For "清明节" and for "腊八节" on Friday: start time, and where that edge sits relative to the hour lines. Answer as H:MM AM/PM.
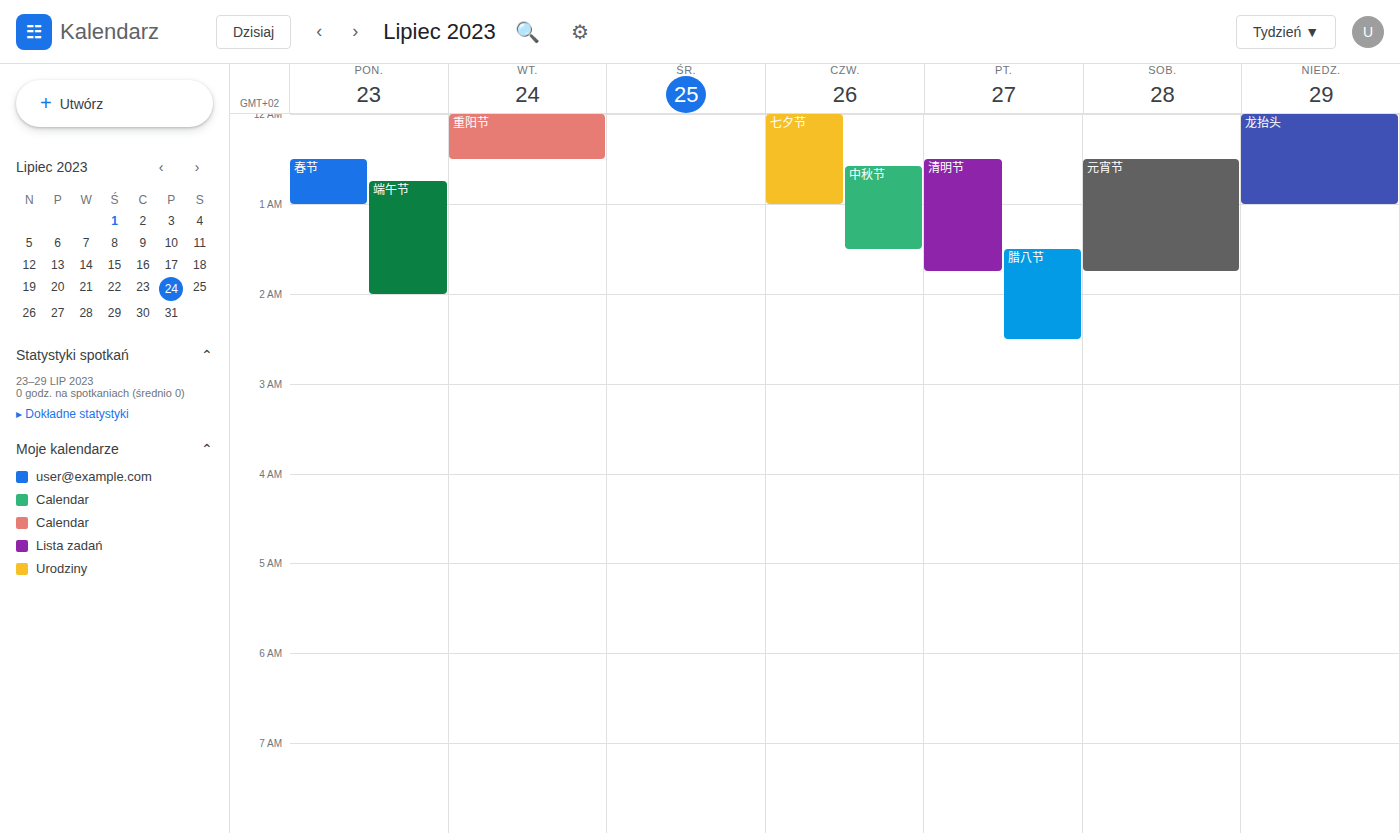
"清明节": 12:30 AM, halfway between the 12 AM and 1 AM lines. "腊八节": 1:30 AM, halfway between the 1 AM and 2 AM lines.